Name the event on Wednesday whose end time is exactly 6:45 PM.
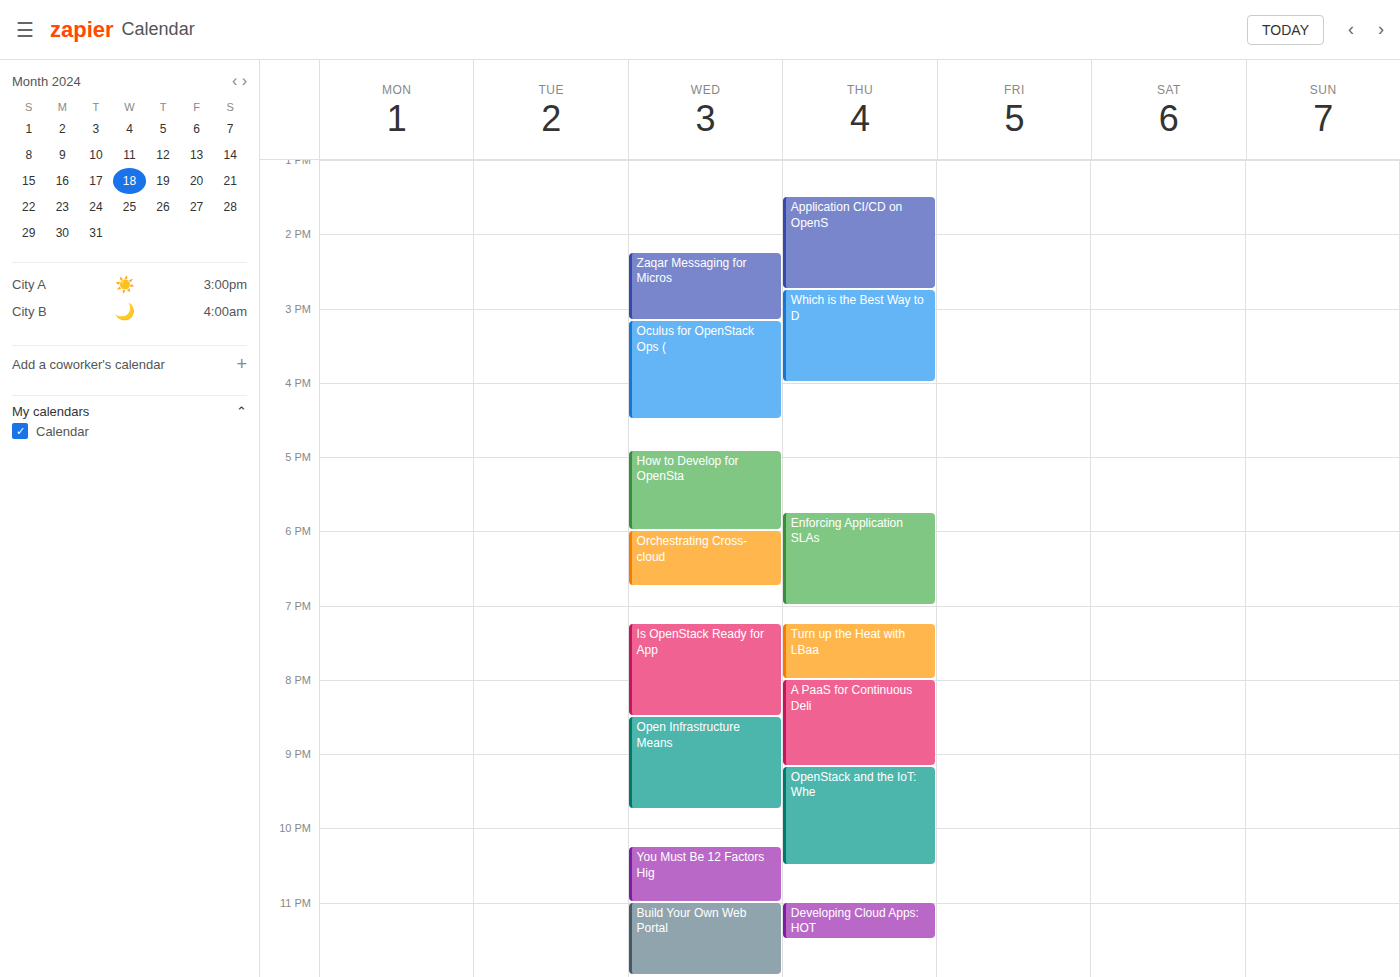
"Orchestrating Cross-cloud"